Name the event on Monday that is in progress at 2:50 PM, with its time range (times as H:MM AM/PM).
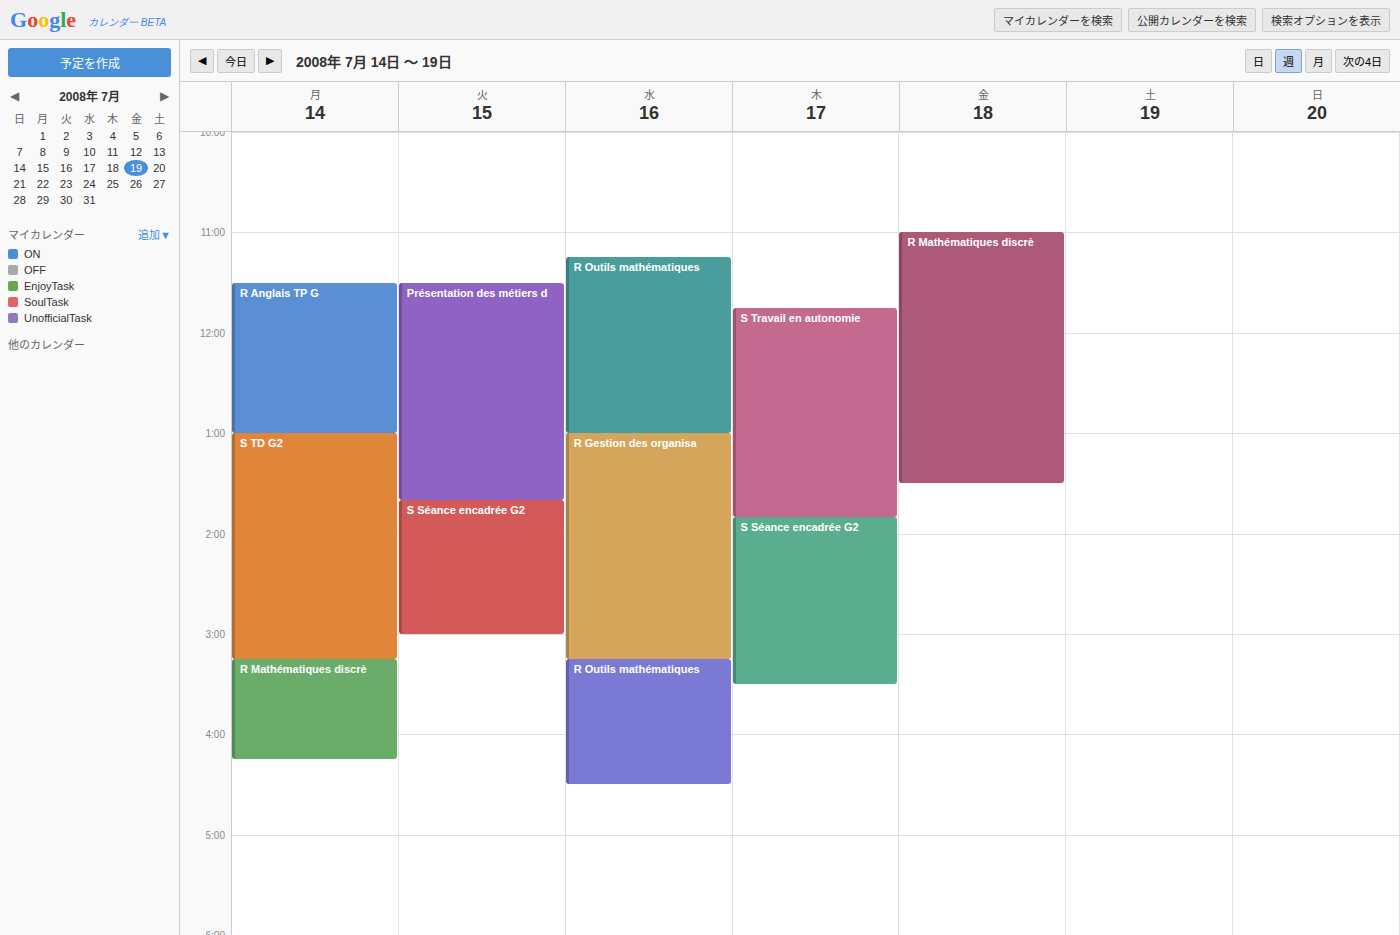
"S TD G2", 1:00 PM to 3:15 PM